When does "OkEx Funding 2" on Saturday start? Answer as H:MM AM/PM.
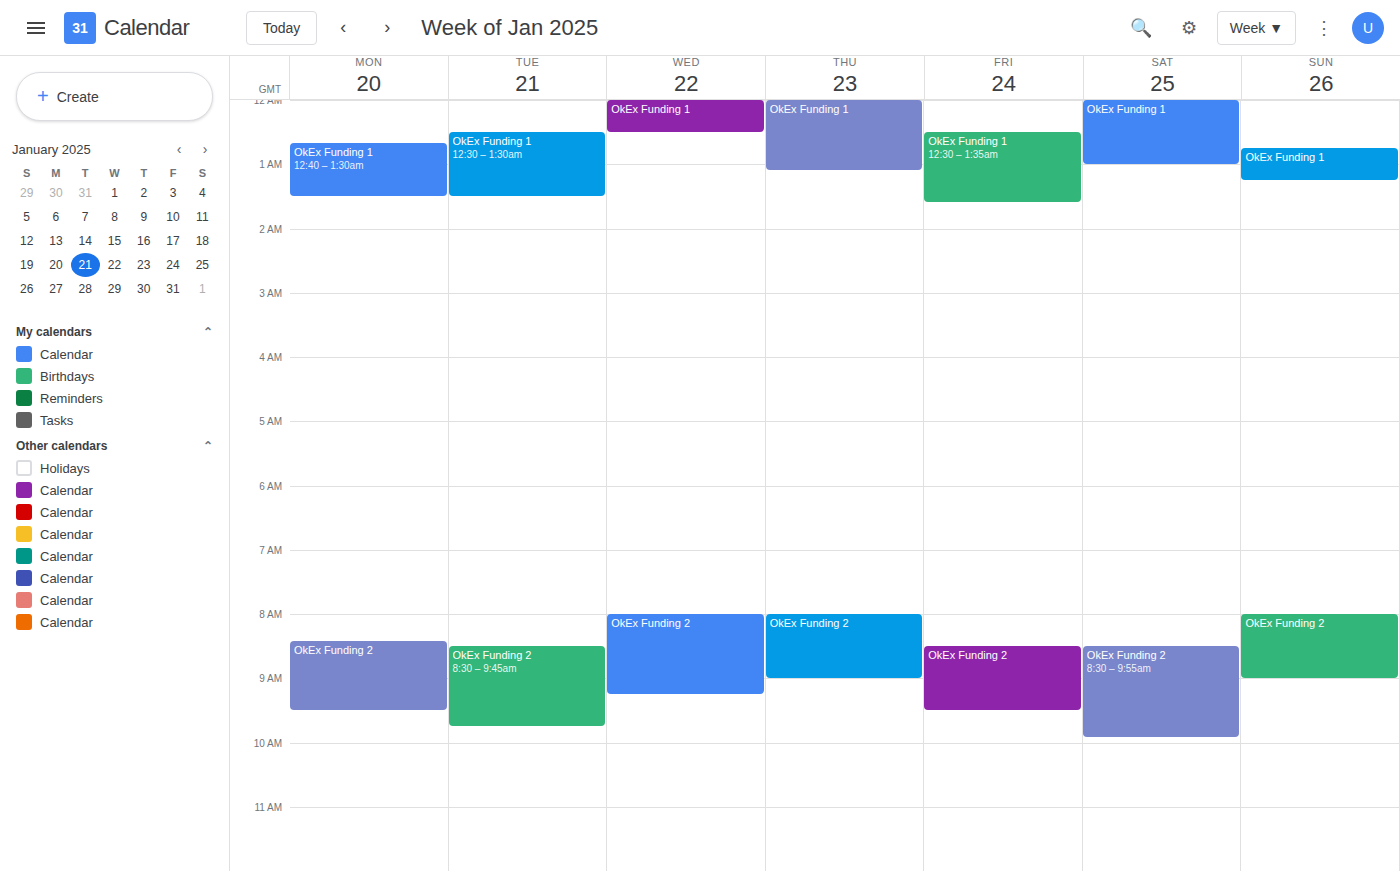
8:30 AM